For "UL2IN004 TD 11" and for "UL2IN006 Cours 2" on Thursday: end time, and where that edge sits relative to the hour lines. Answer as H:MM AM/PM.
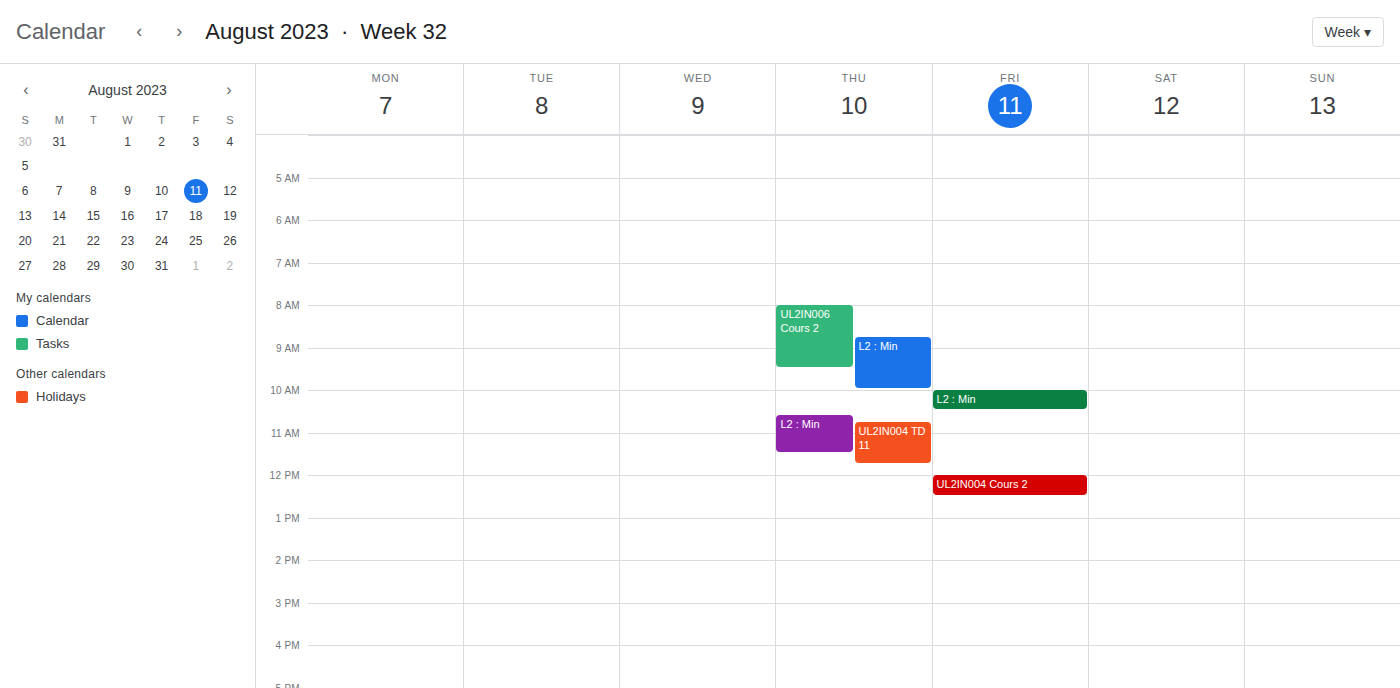
"UL2IN004 TD 11": 11:45 AM, neither: three quarters of the way from the 11 AM line to the 12 PM line. "UL2IN006 Cours 2": 9:30 AM, halfway between the 9 AM and 10 AM lines.